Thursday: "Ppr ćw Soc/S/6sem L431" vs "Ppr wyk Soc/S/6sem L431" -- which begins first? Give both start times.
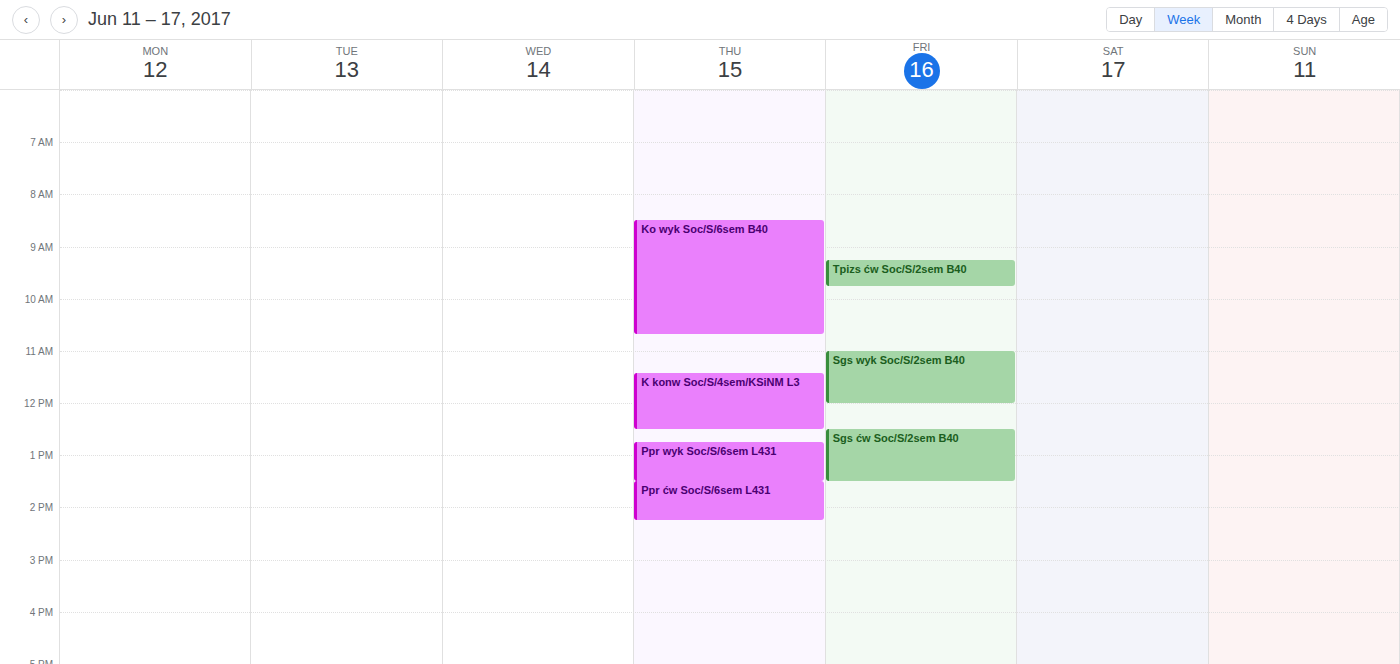
"Ppr wyk Soc/S/6sem L431" 12:45 PM; "Ppr ćw Soc/S/6sem L431" 1:30 PM.